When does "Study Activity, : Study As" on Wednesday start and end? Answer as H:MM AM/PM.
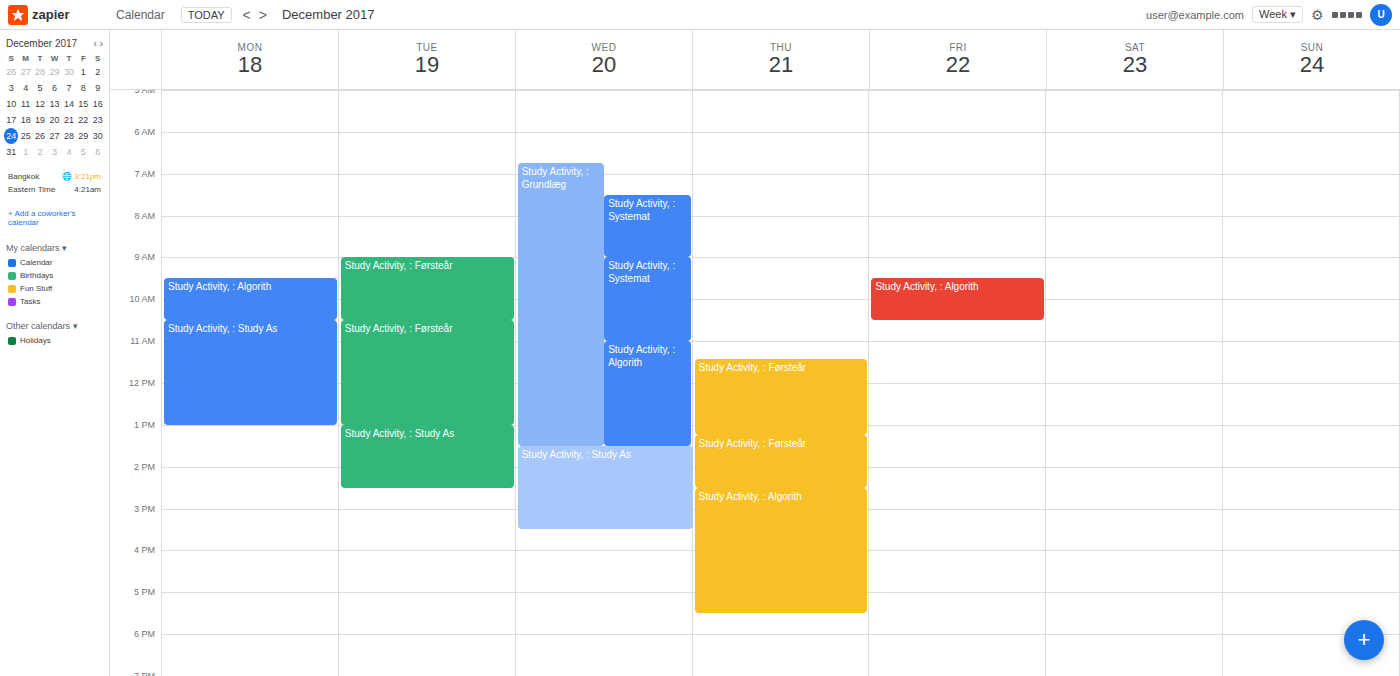
1:30 PM to 3:30 PM